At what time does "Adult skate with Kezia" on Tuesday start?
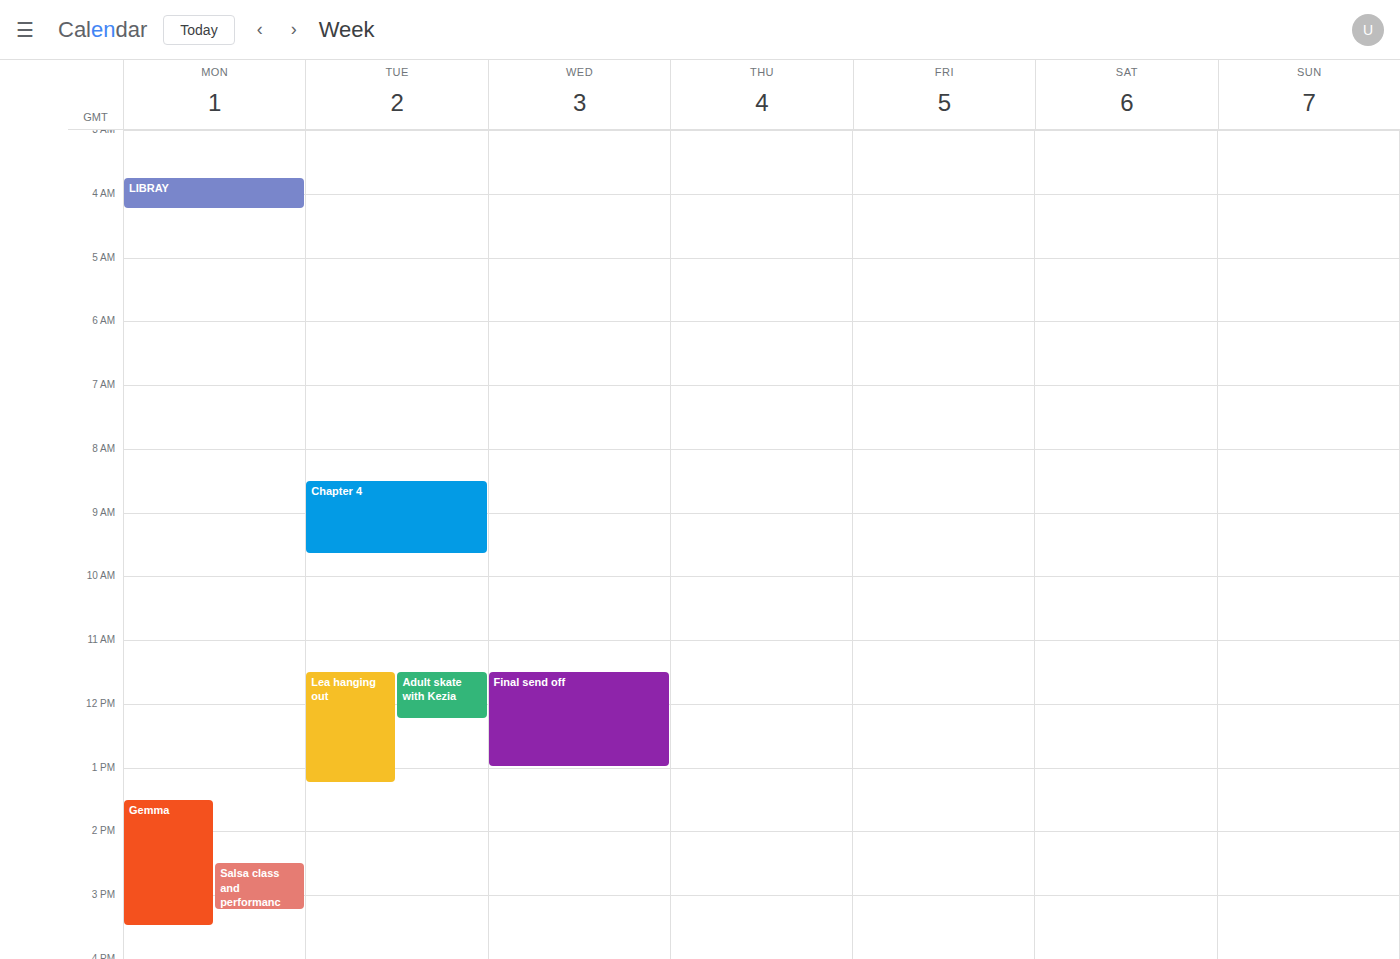
11:30 AM